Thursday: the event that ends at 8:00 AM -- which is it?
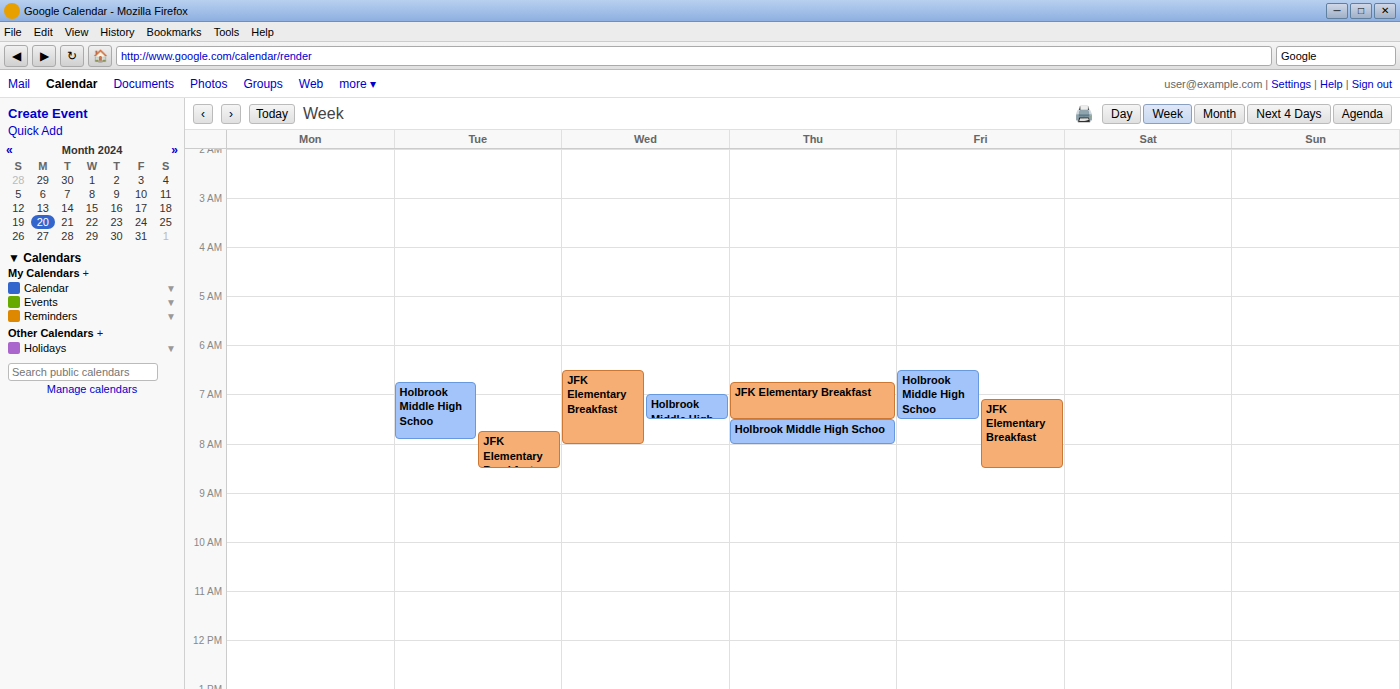
"Holbrook Middle High Schoo"